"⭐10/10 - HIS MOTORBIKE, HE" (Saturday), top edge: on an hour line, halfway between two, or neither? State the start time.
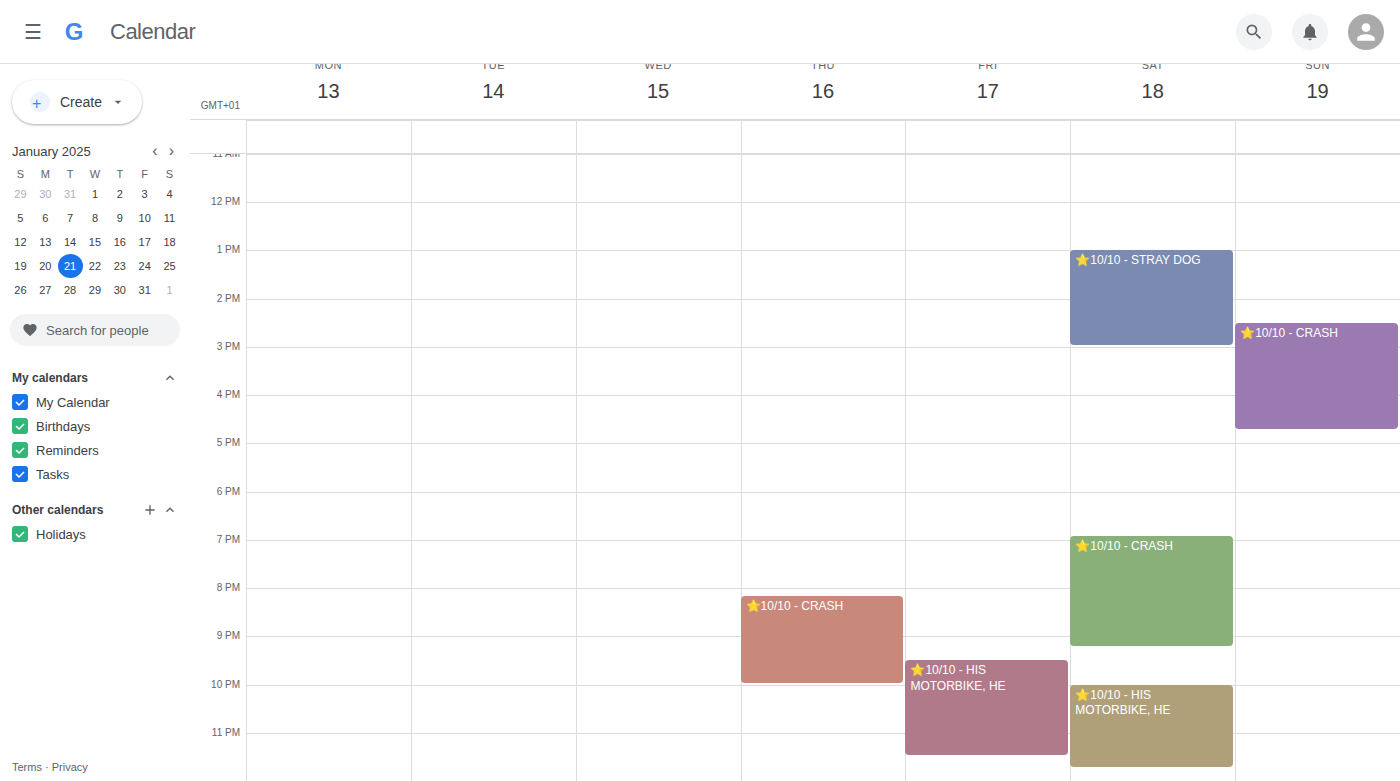
10:00 PM -- exactly on the 10 PM line.